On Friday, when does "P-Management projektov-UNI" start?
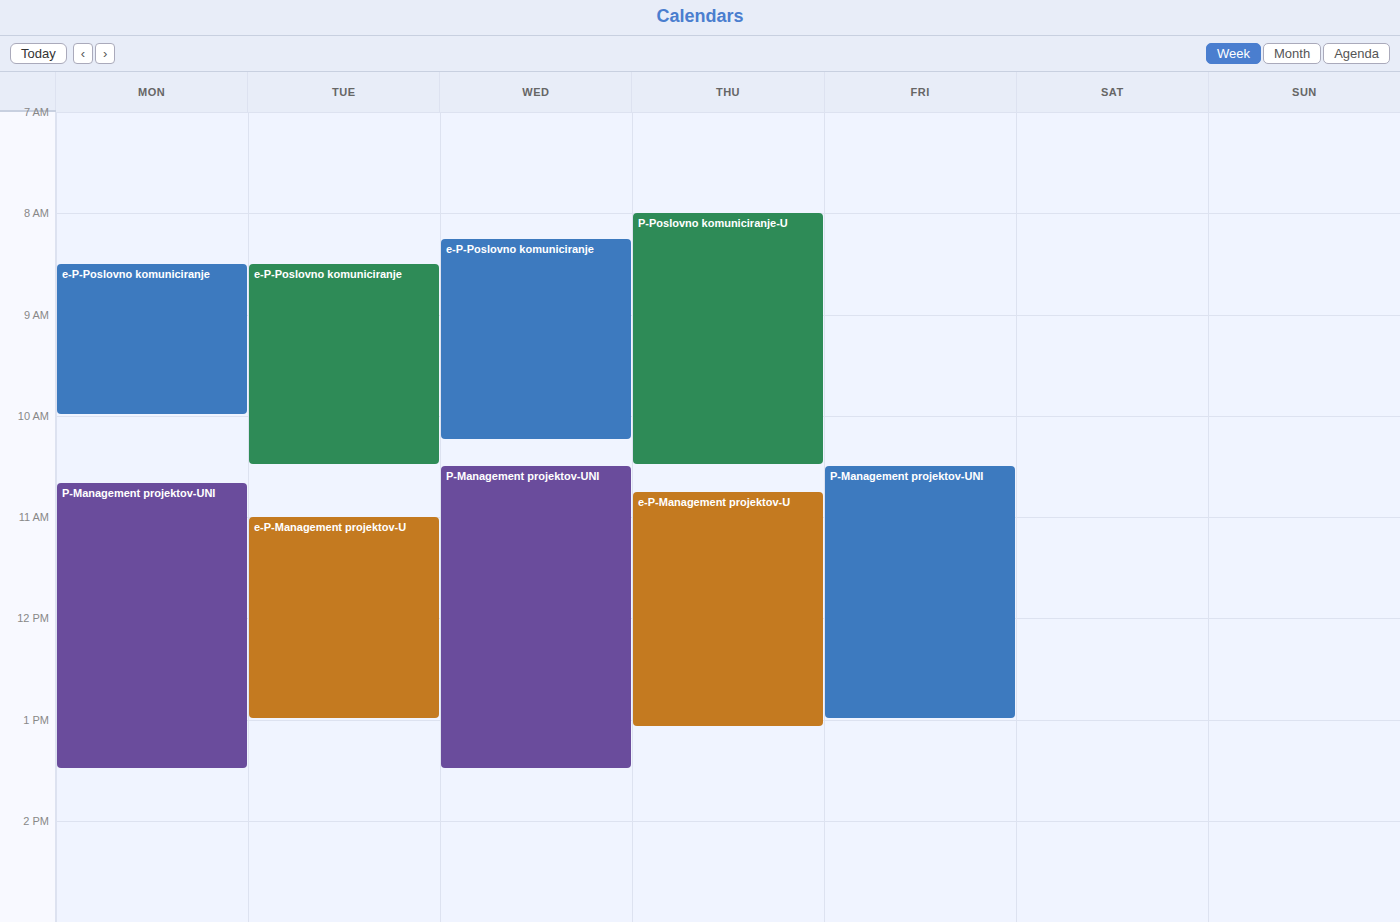
10:30 AM